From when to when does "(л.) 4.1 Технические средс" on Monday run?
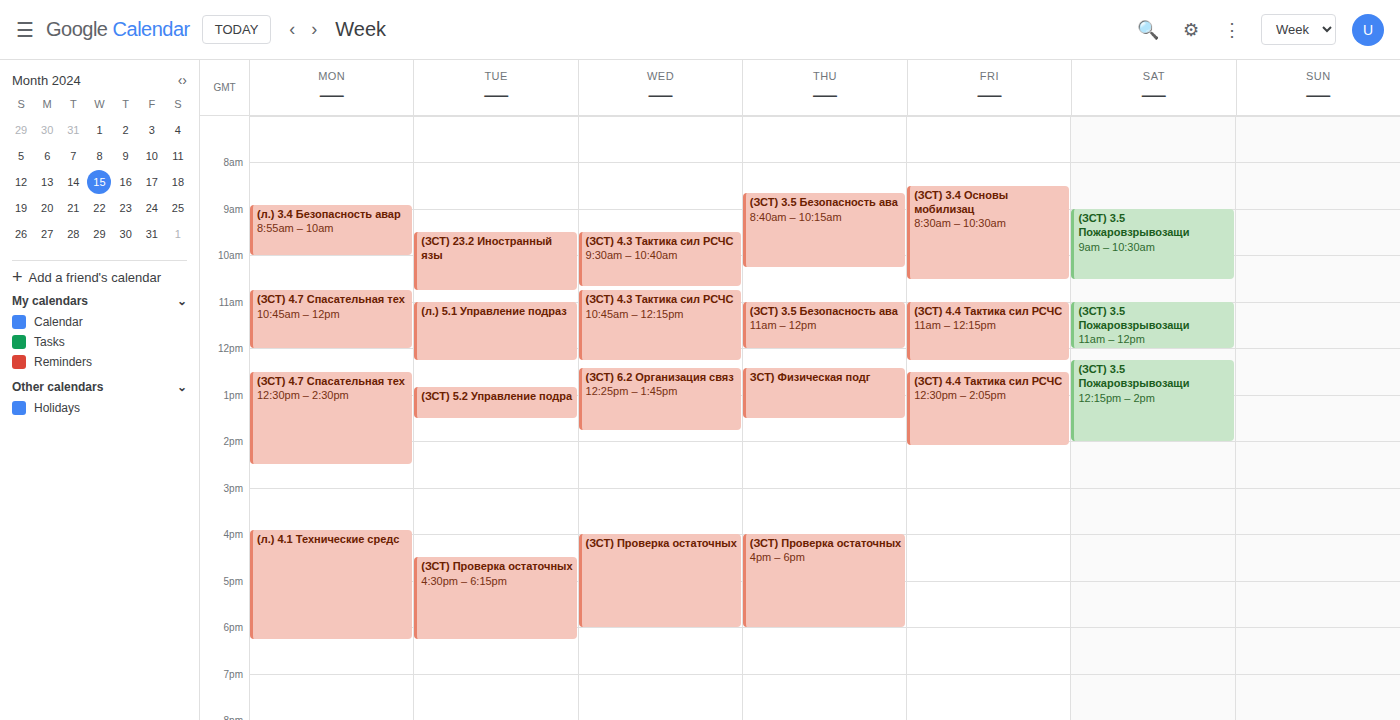
3:55 PM to 6:15 PM